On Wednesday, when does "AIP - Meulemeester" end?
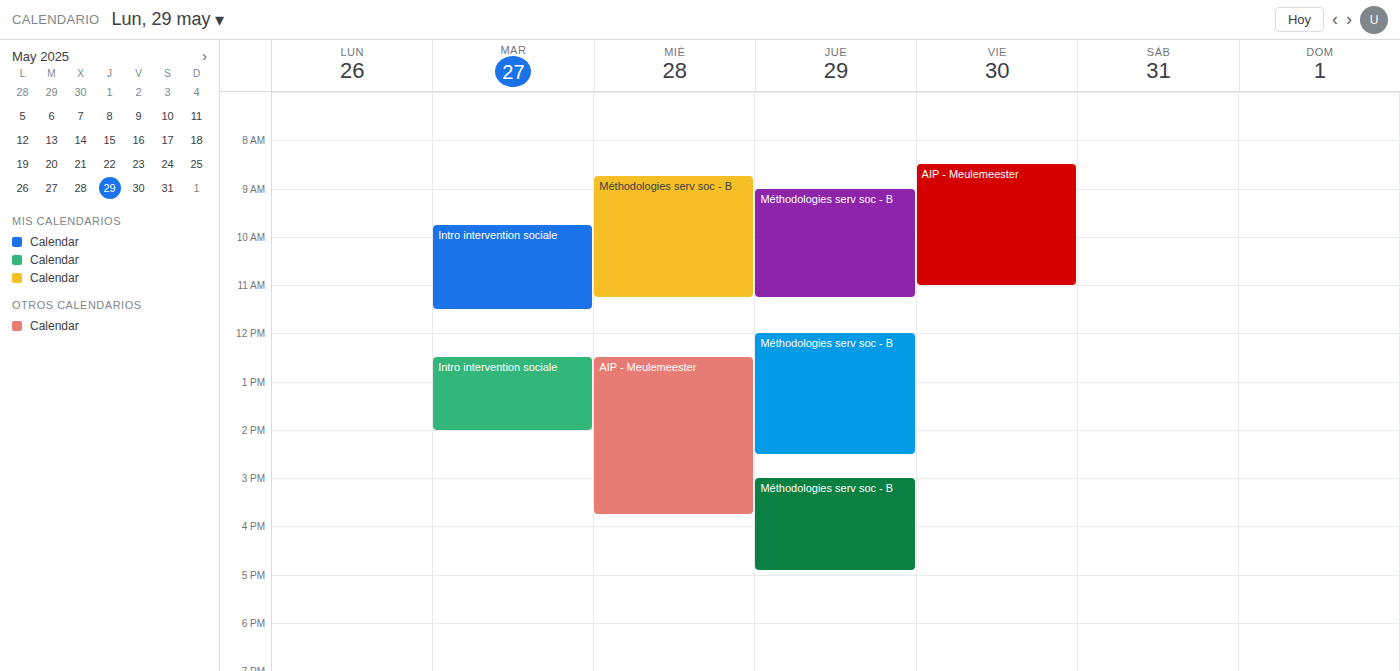
3:45 PM